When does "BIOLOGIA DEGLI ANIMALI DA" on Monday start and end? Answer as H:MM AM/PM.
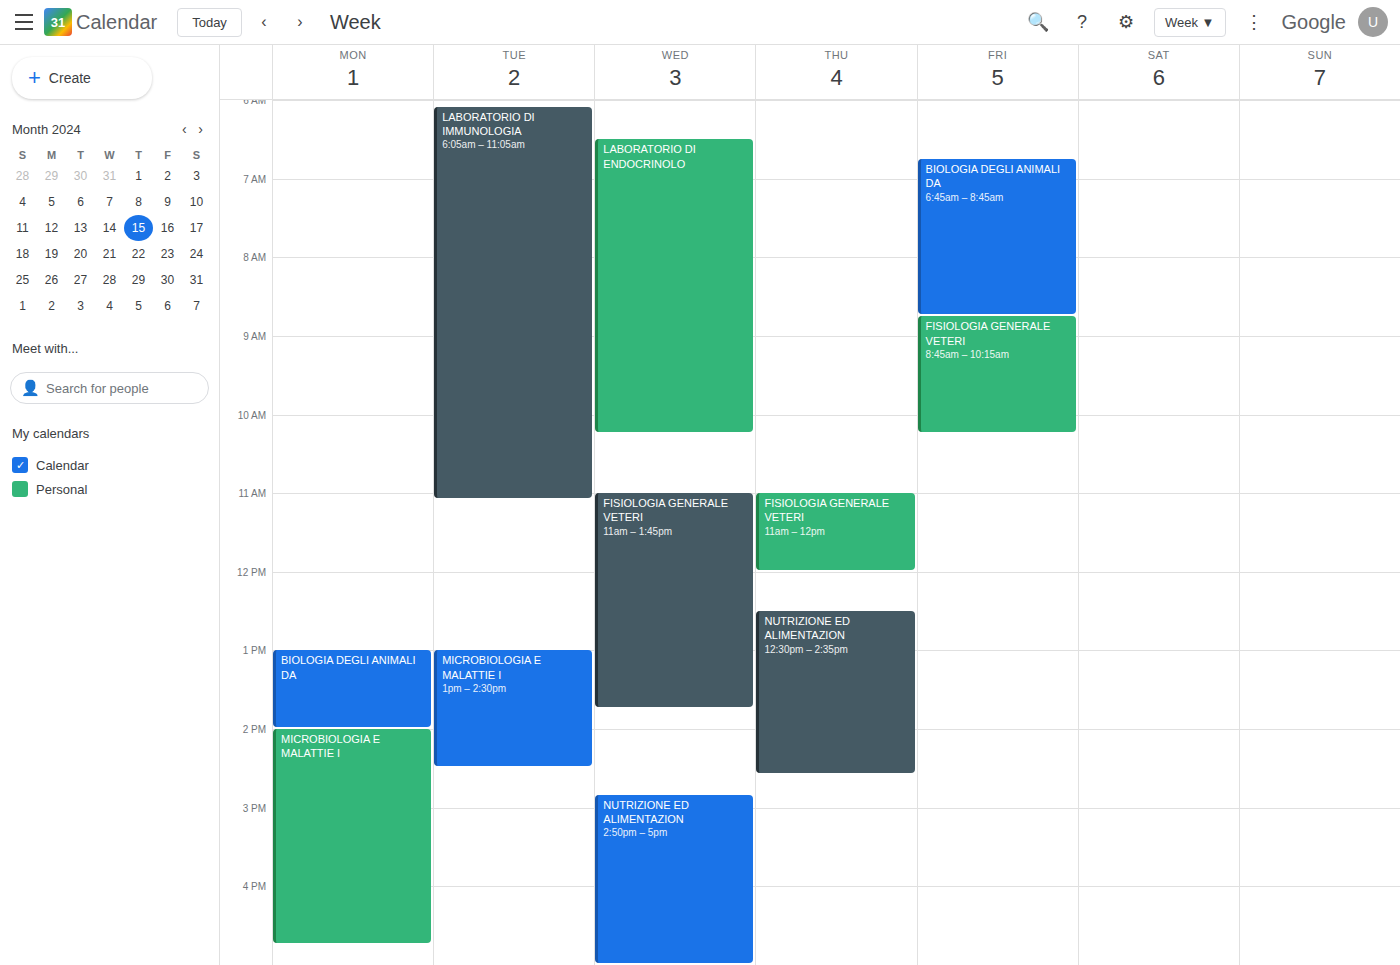
1:00 PM to 2:00 PM